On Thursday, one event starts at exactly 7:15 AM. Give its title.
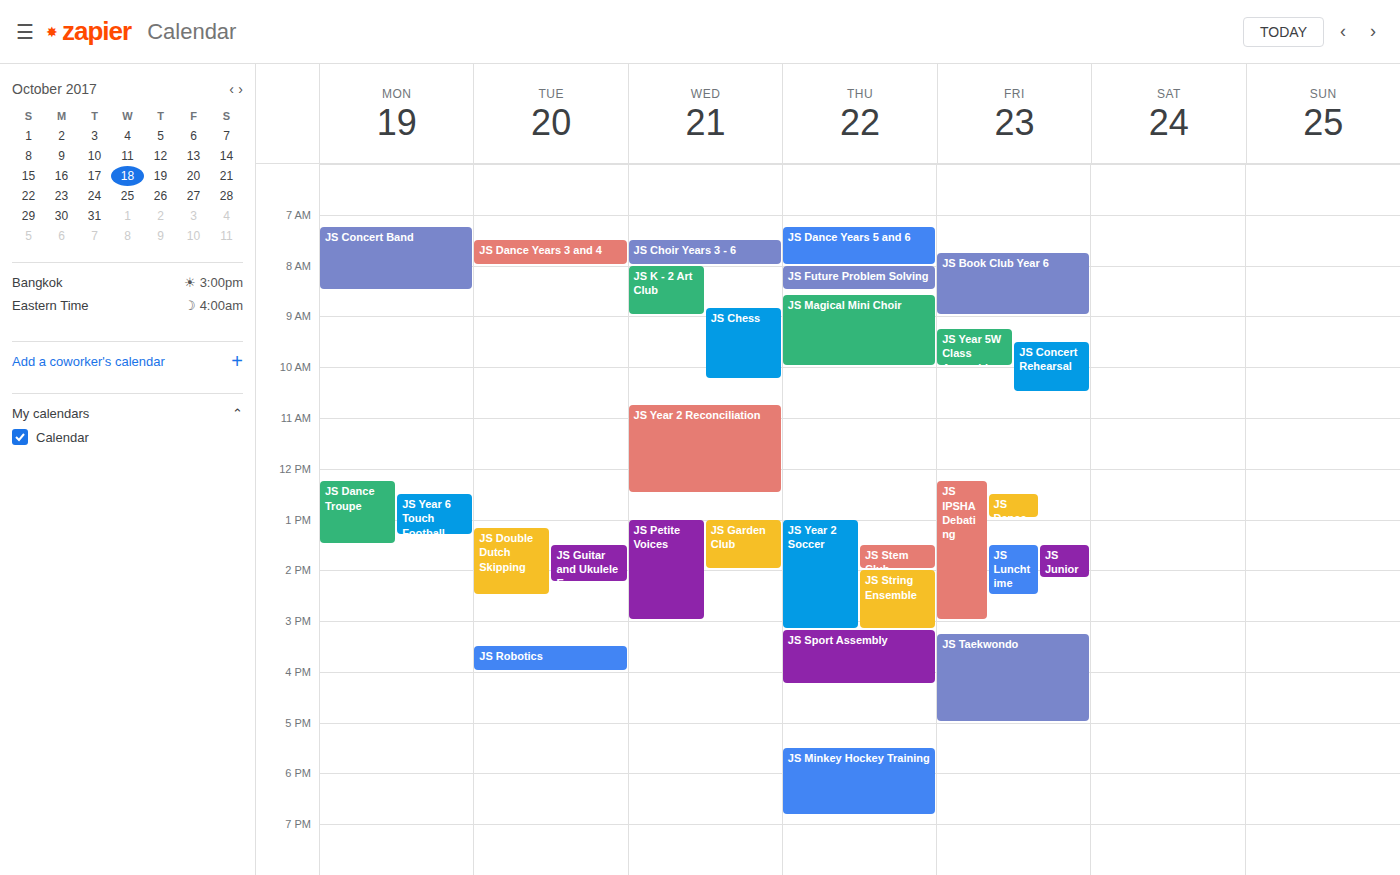
"JS Dance Years 5 and 6"